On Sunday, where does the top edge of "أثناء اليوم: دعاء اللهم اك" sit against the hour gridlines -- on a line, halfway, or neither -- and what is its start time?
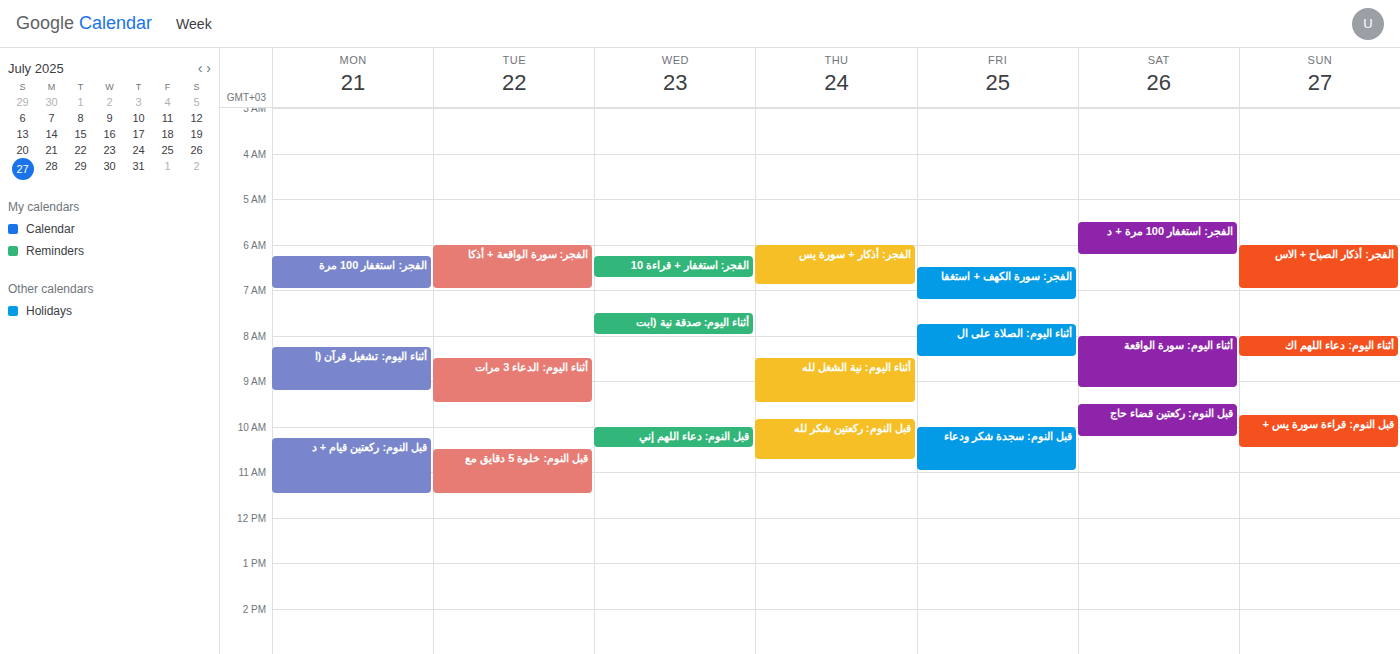
8:00 AM -- exactly on the 8 AM line.